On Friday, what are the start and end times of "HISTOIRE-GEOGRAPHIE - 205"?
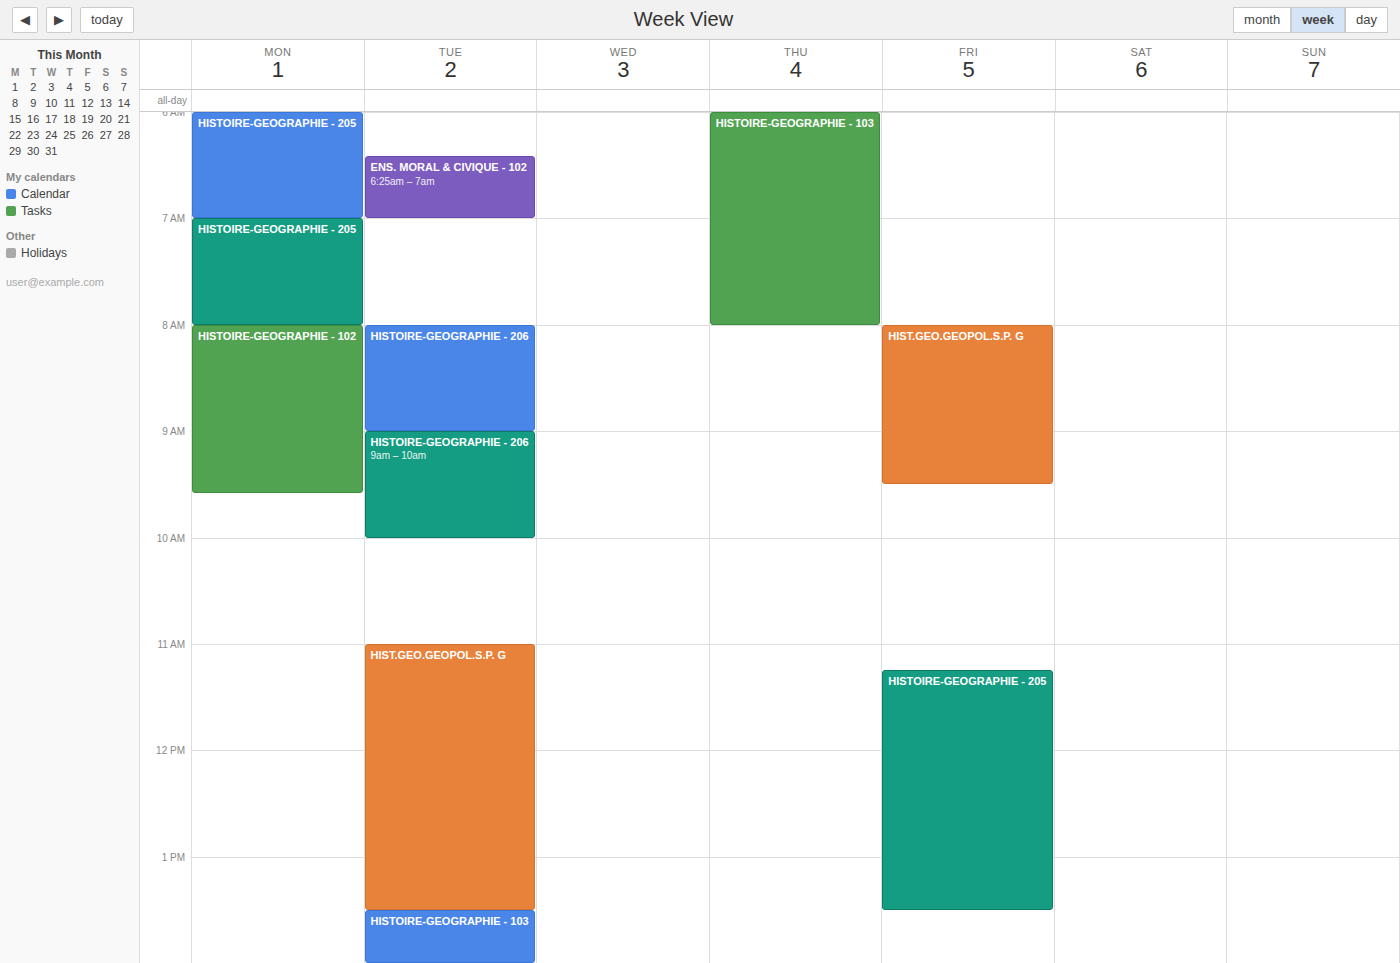
11:15 AM to 1:30 PM